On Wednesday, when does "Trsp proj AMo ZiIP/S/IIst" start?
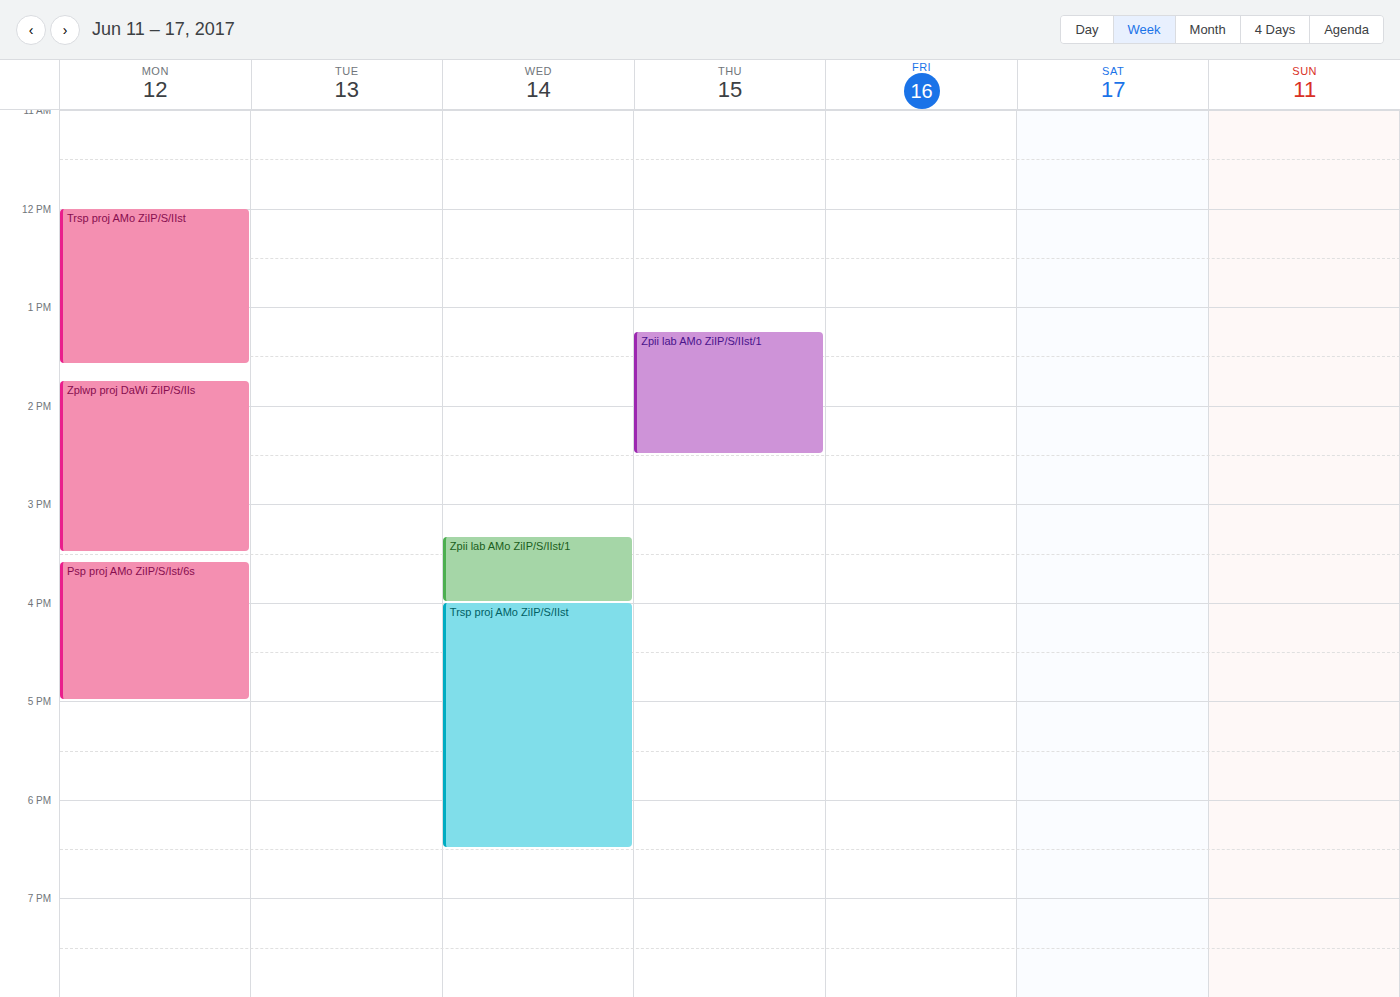
4:00 PM